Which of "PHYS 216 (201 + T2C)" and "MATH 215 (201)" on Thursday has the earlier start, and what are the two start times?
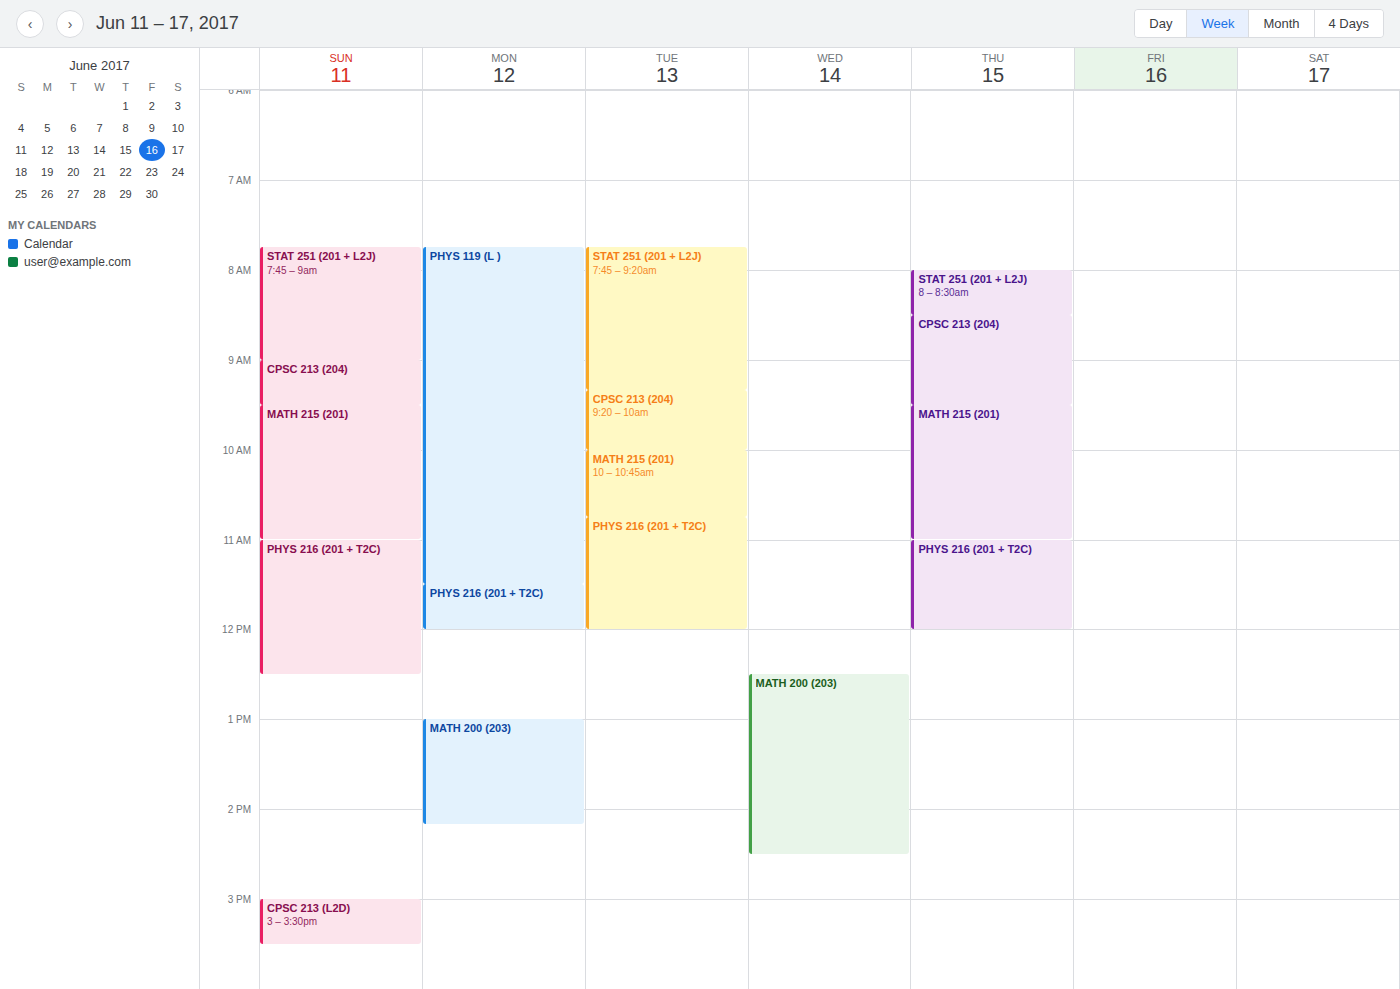
"MATH 215 (201)" 9:30 AM; "PHYS 216 (201 + T2C)" 11:00 AM.